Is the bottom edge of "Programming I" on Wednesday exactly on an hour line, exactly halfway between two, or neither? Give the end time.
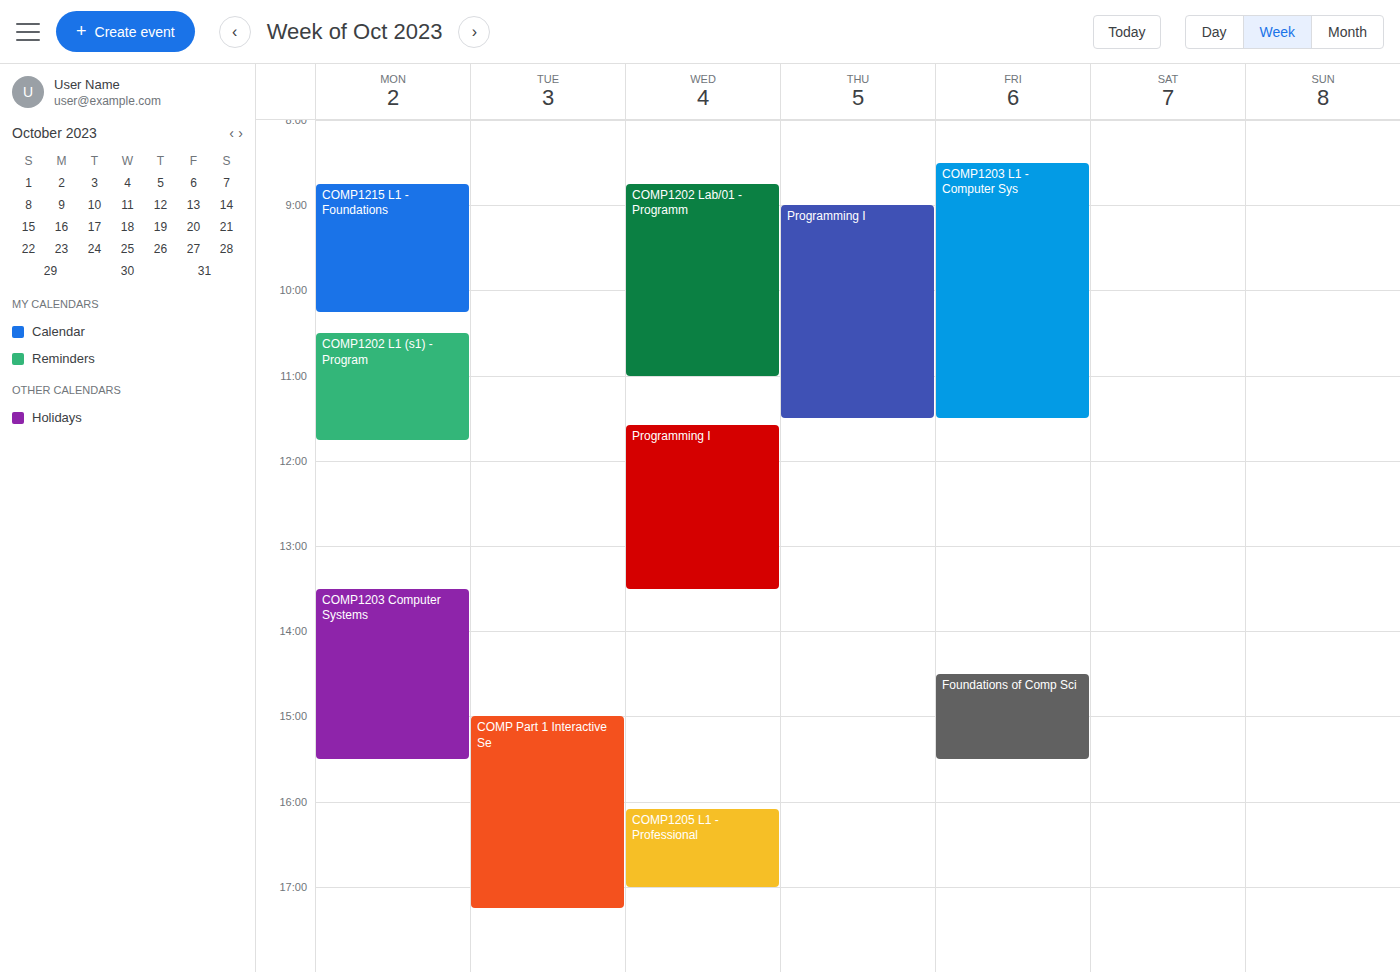
1:30 PM -- halfway between the 1 PM and 2 PM lines.